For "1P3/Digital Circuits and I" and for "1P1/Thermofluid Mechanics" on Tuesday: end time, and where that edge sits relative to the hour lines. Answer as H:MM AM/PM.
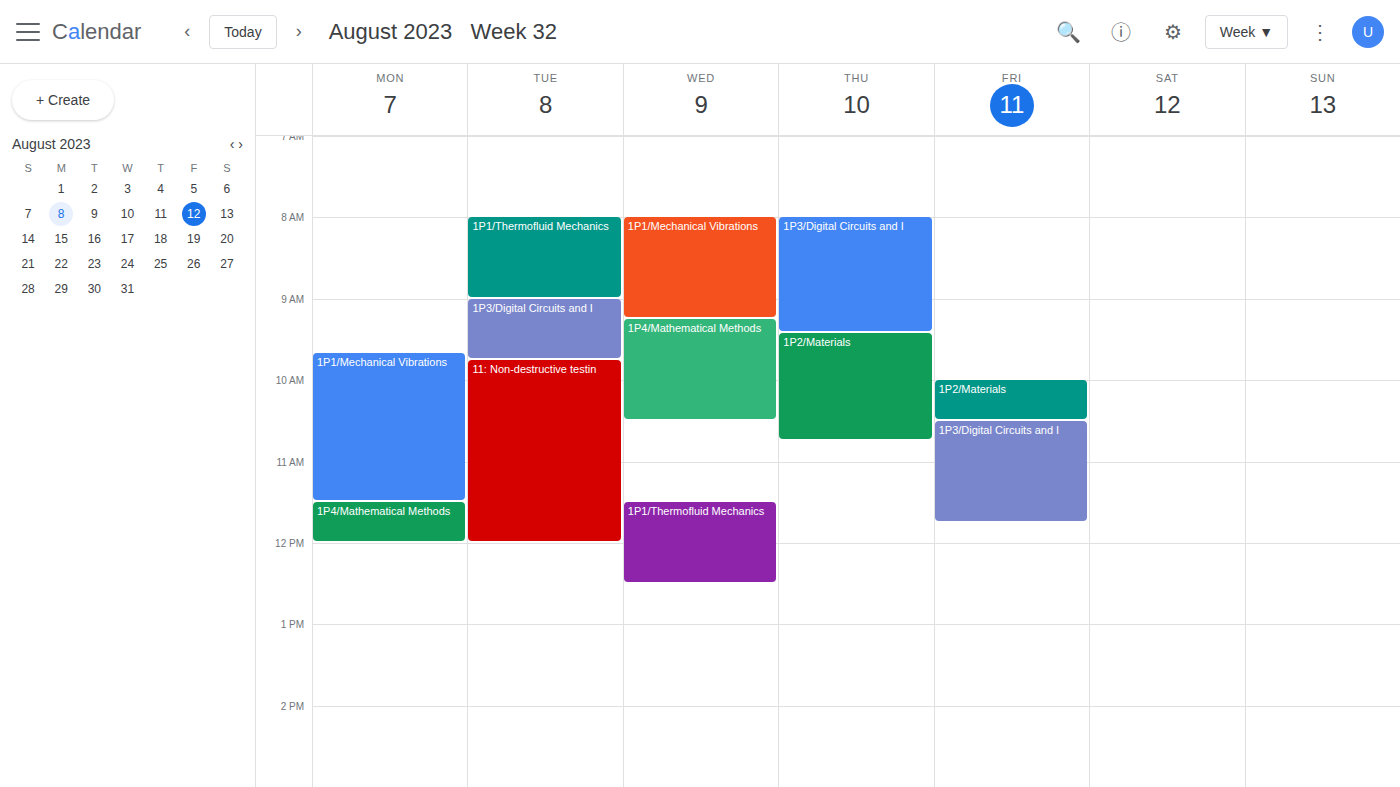
"1P3/Digital Circuits and I": 9:45 AM, neither: three quarters of the way from the 9 AM line to the 10 AM line. "1P1/Thermofluid Mechanics": 9:00 AM, exactly on the 9 AM line.